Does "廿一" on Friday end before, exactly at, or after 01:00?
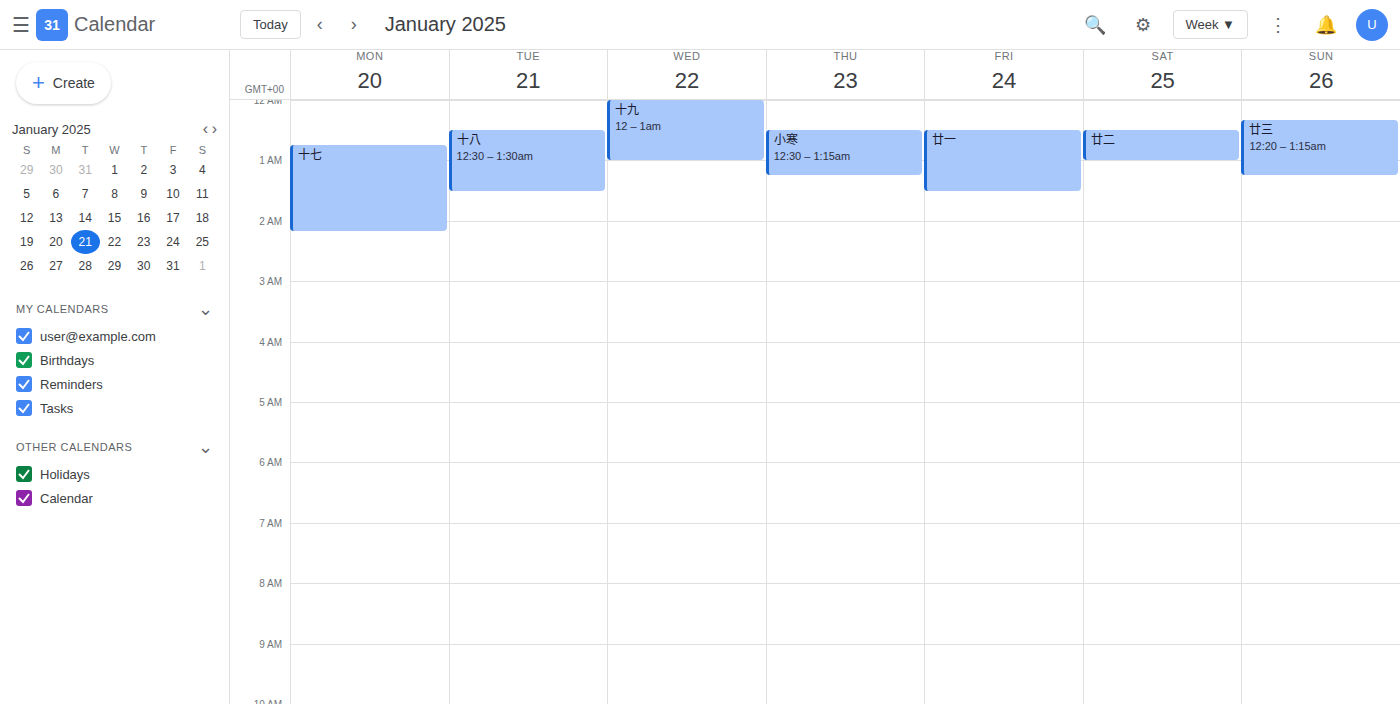
01:30 -- after 01:00, 30 minutes below the 01:00 line.